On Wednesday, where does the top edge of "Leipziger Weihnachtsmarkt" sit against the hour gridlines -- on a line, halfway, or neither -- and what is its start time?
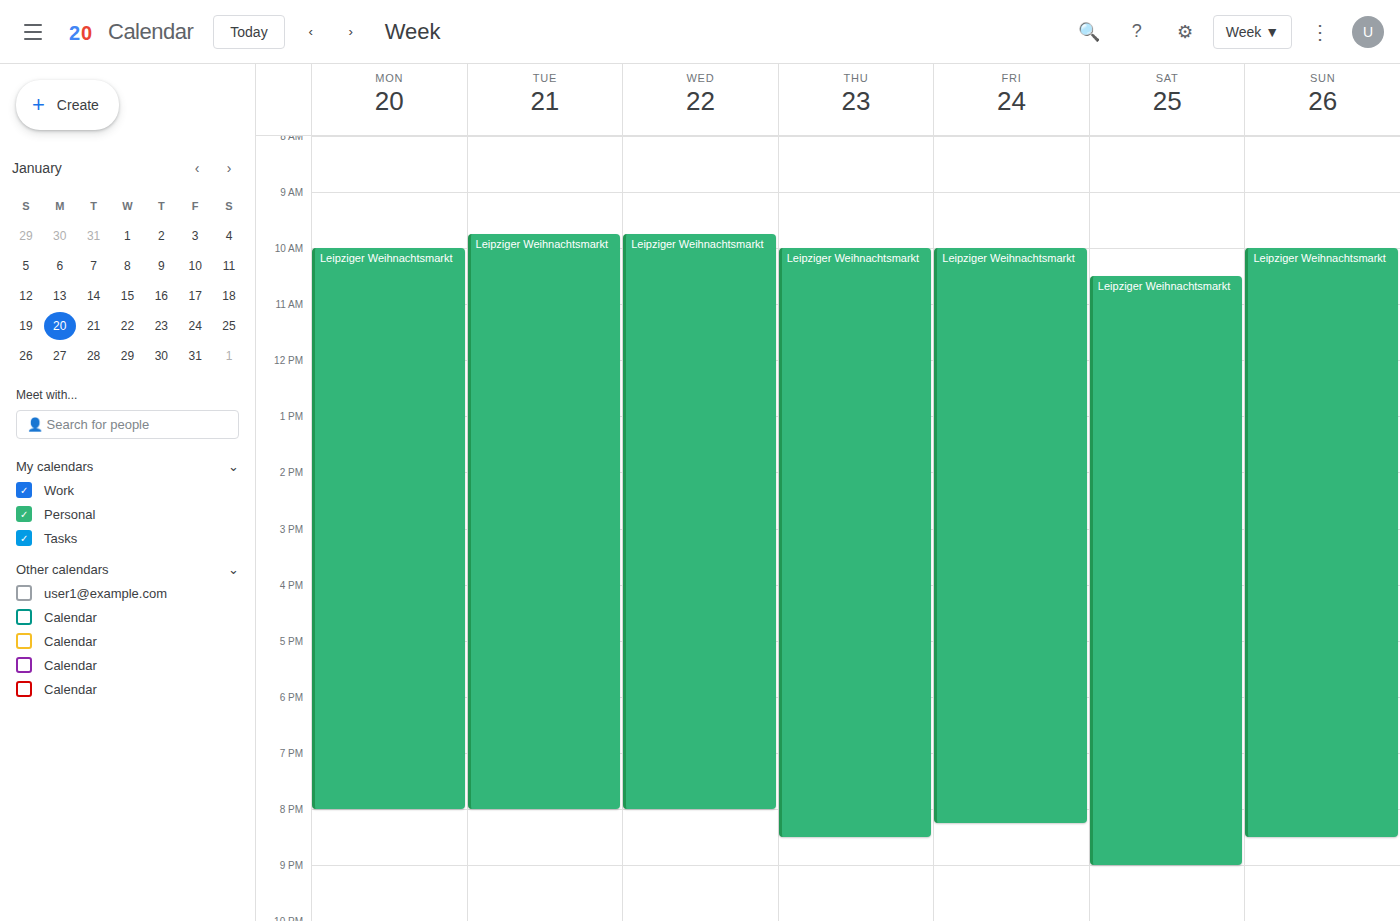
9:45 AM -- neither: three quarters of the way from the 9 AM line to the 10 AM line.